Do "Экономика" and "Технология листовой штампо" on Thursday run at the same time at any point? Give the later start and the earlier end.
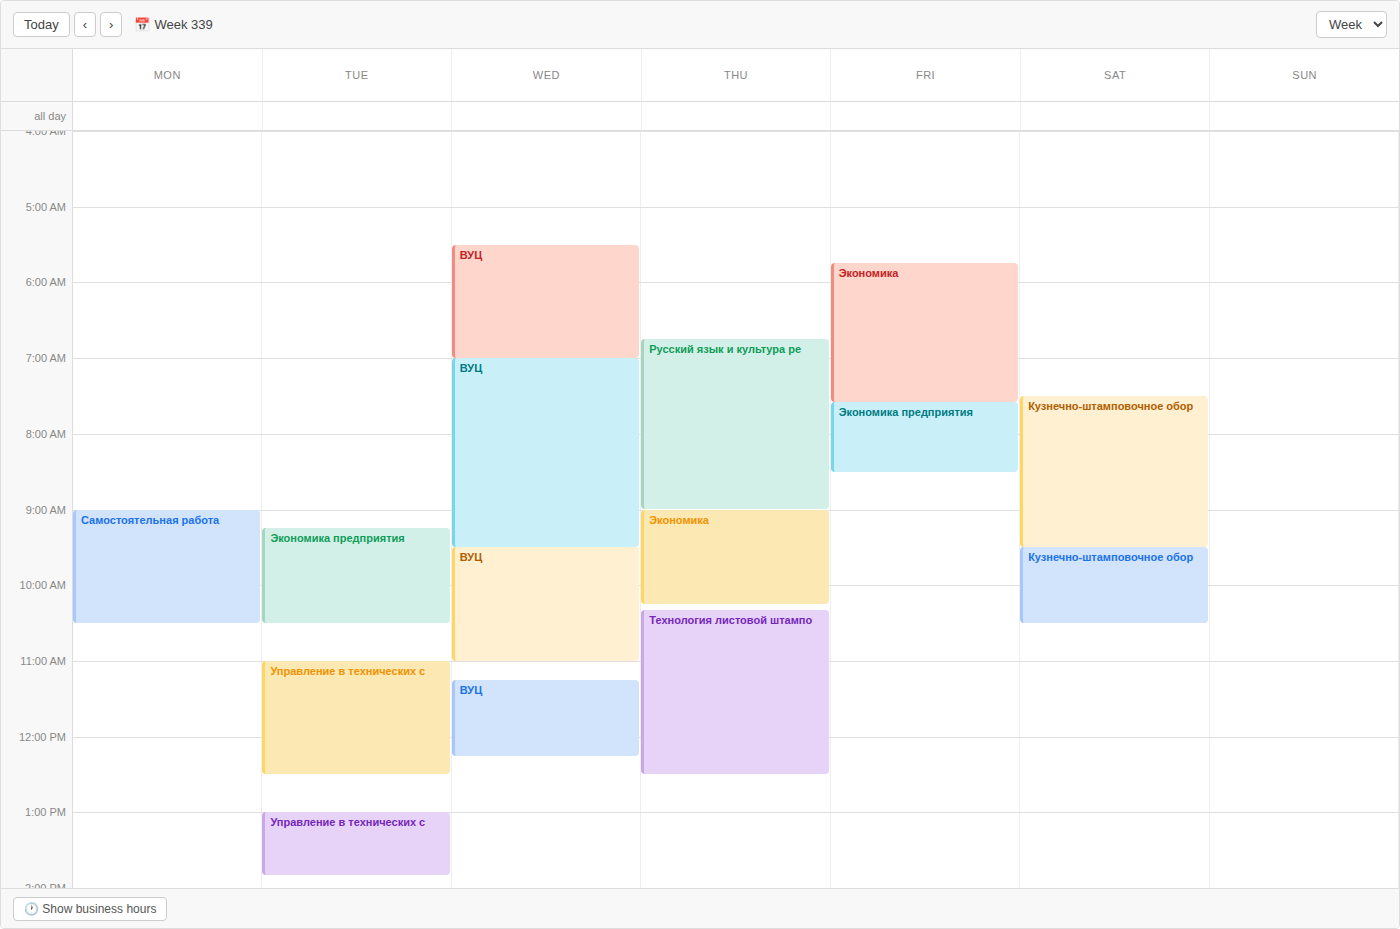
"Экономика" ends at 10:15 AM and "Технология листовой штампо" starts at 10:20 AM -- no overlap.